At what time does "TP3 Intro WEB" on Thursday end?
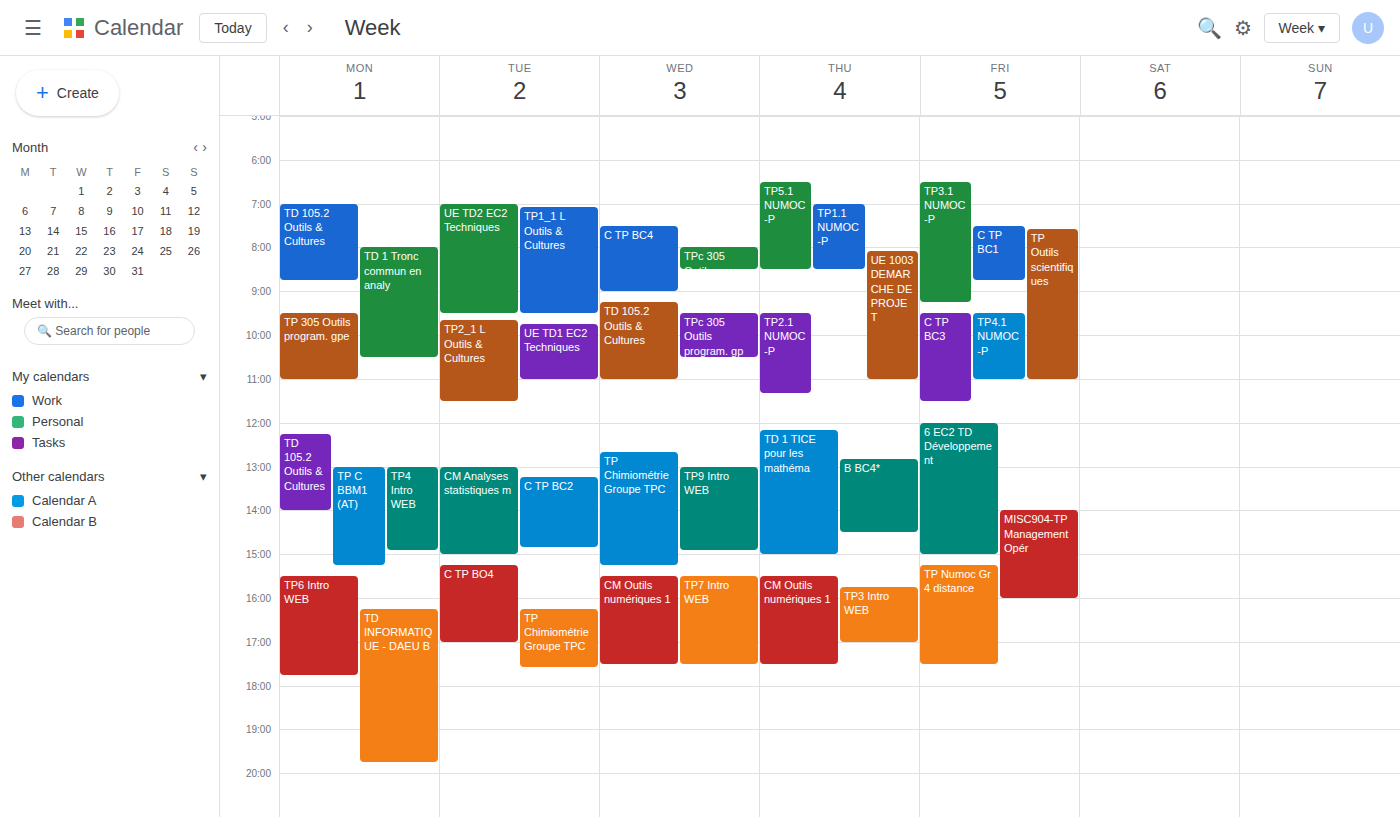
5:00 PM